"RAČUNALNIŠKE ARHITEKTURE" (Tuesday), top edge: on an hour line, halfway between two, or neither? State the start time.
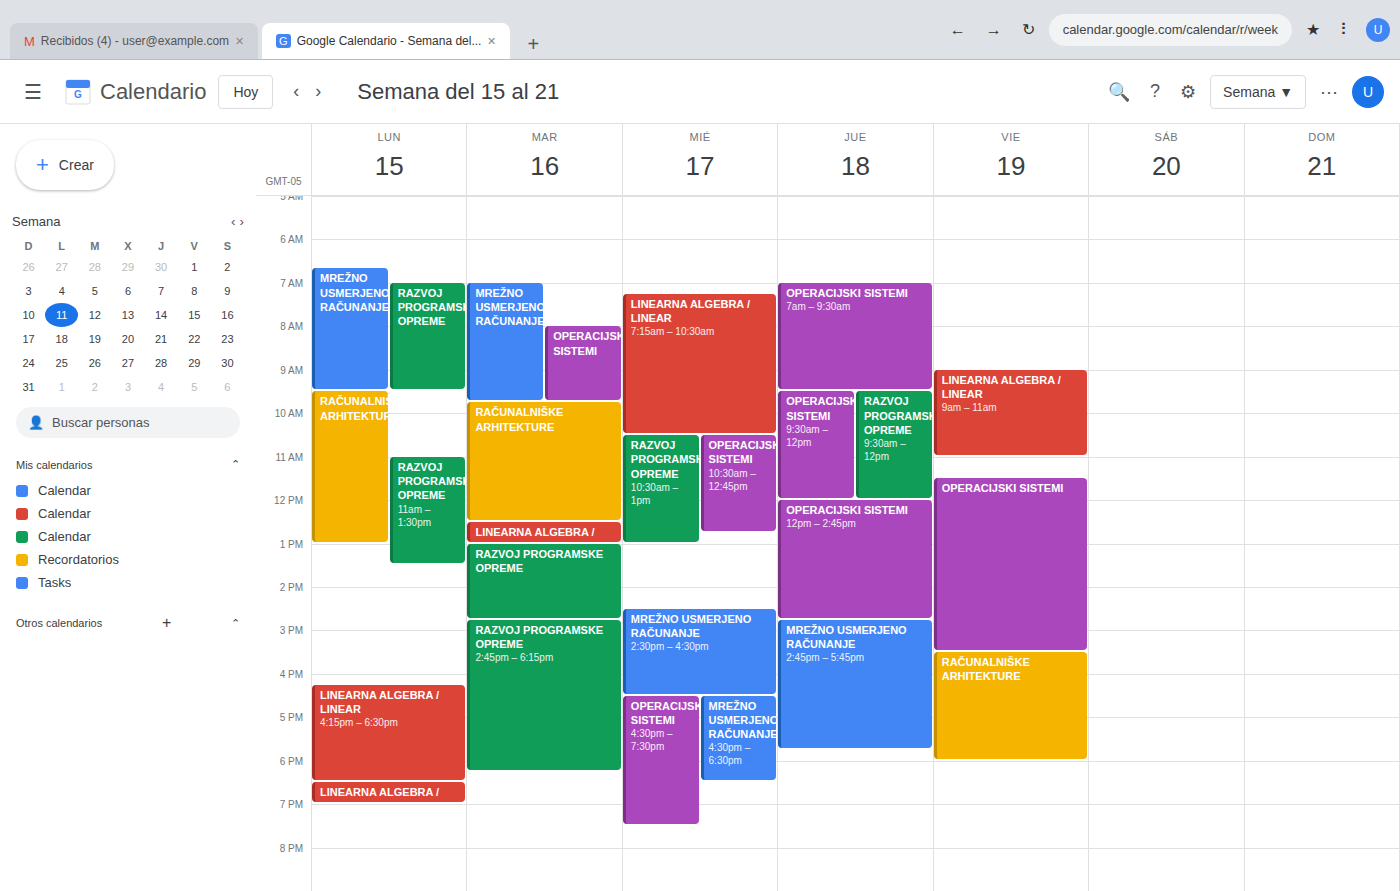
09:45 -- neither: three quarters of the way from the 09:00 line to the 10:00 line.